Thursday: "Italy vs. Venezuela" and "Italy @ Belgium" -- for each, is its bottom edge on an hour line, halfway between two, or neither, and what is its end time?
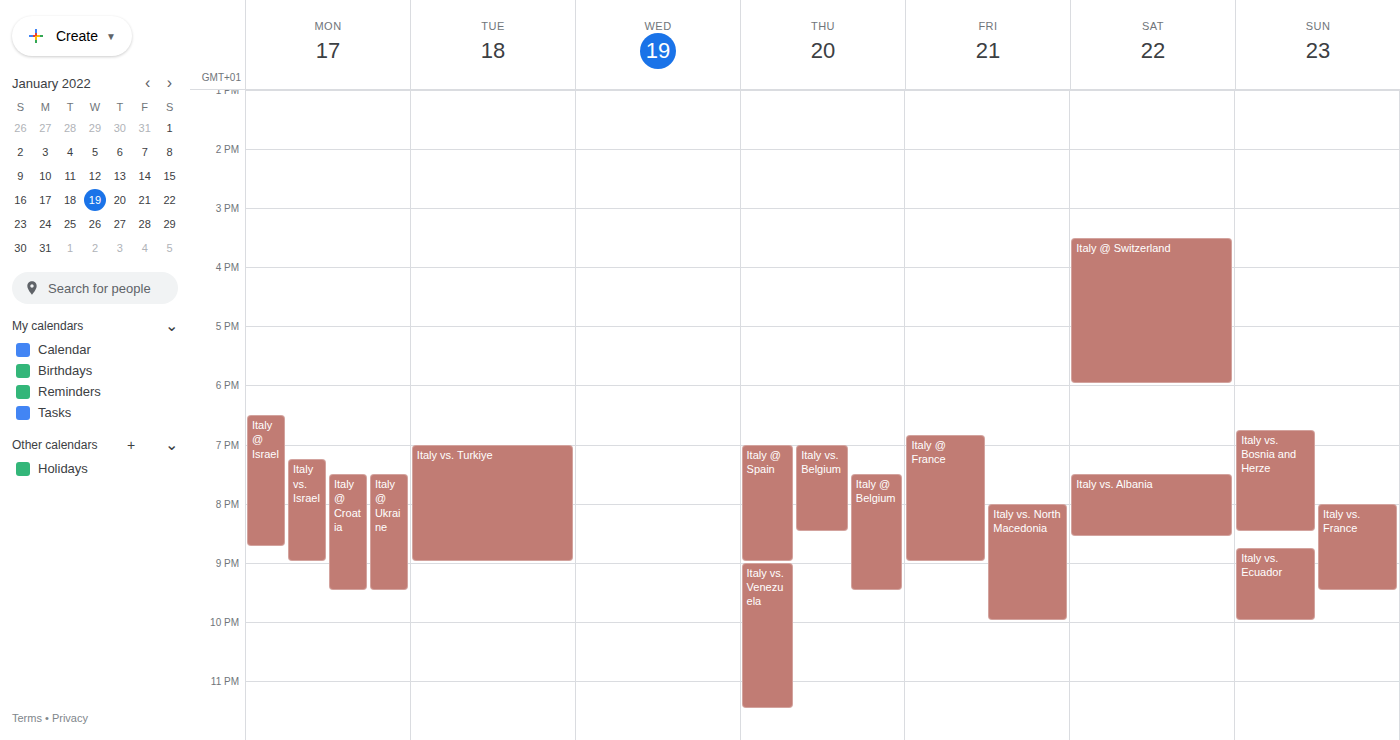
"Italy vs. Venezuela": 11:30 PM, halfway between the 11 PM and 12 AM lines. "Italy @ Belgium": 9:30 PM, halfway between the 9 PM and 10 PM lines.